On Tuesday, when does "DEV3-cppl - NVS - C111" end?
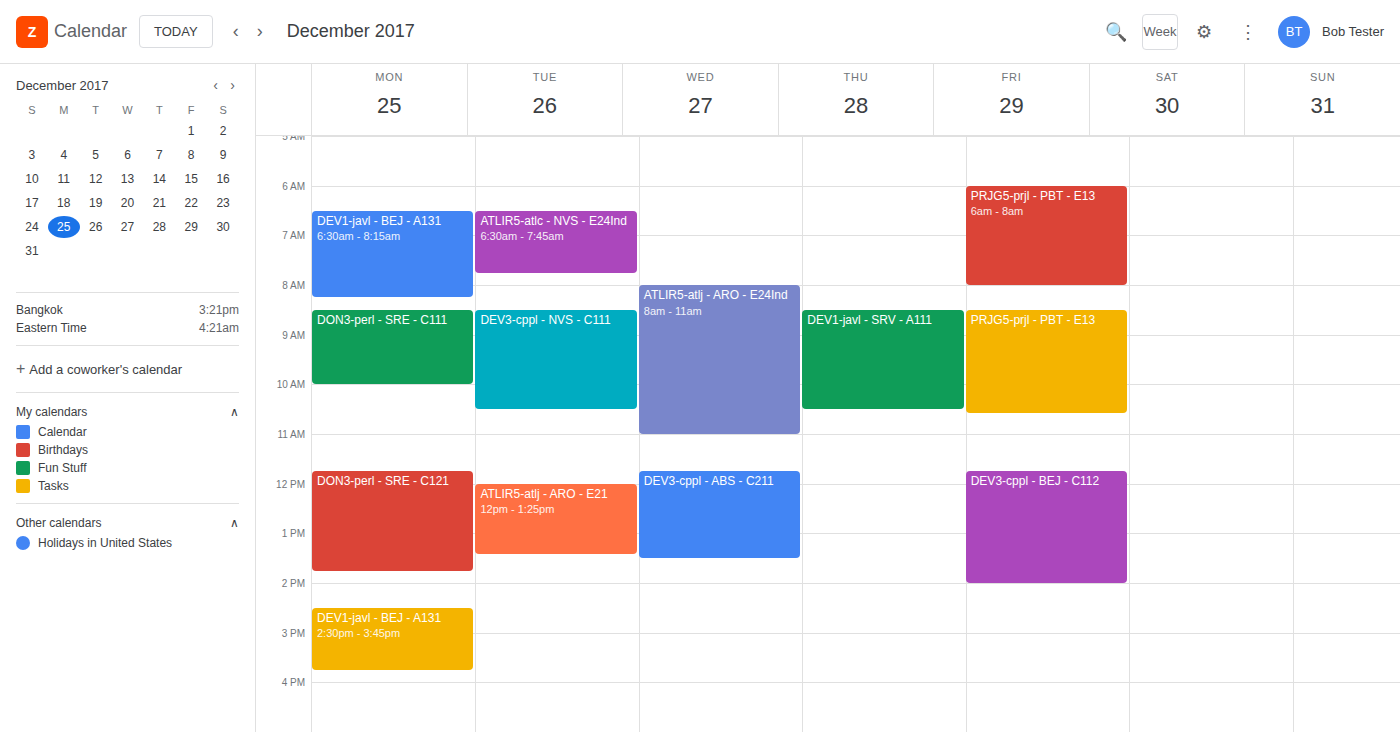
10:30 AM